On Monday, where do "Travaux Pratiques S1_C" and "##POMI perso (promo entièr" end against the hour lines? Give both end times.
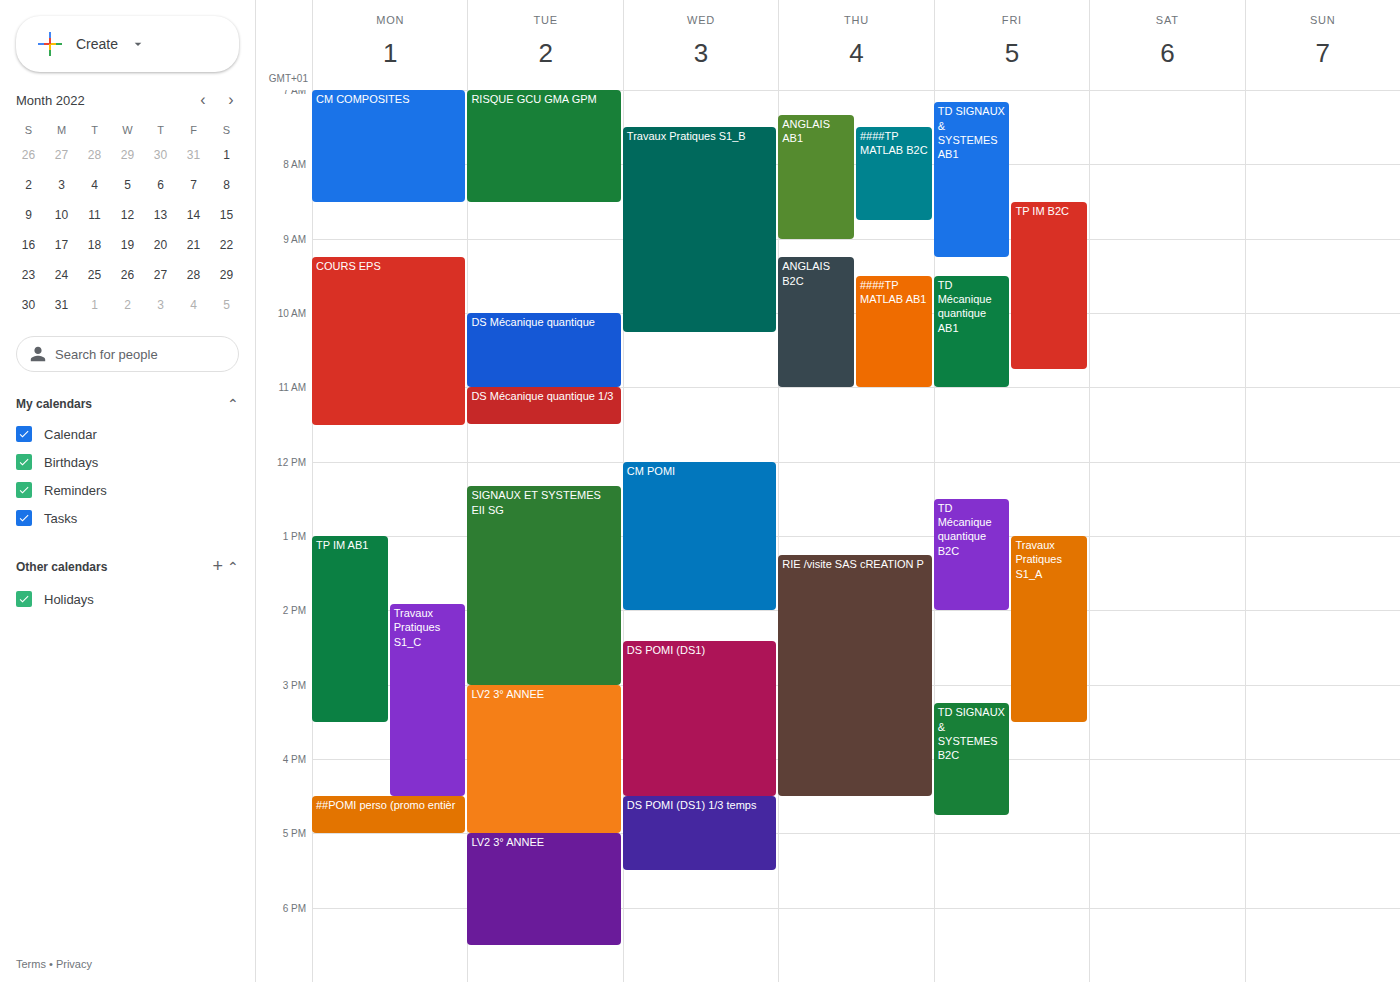
"Travaux Pratiques S1_C": 4:30 PM, halfway between the 4 PM and 5 PM lines. "##POMI perso (promo entièr": 5:00 PM, exactly on the 5 PM line.